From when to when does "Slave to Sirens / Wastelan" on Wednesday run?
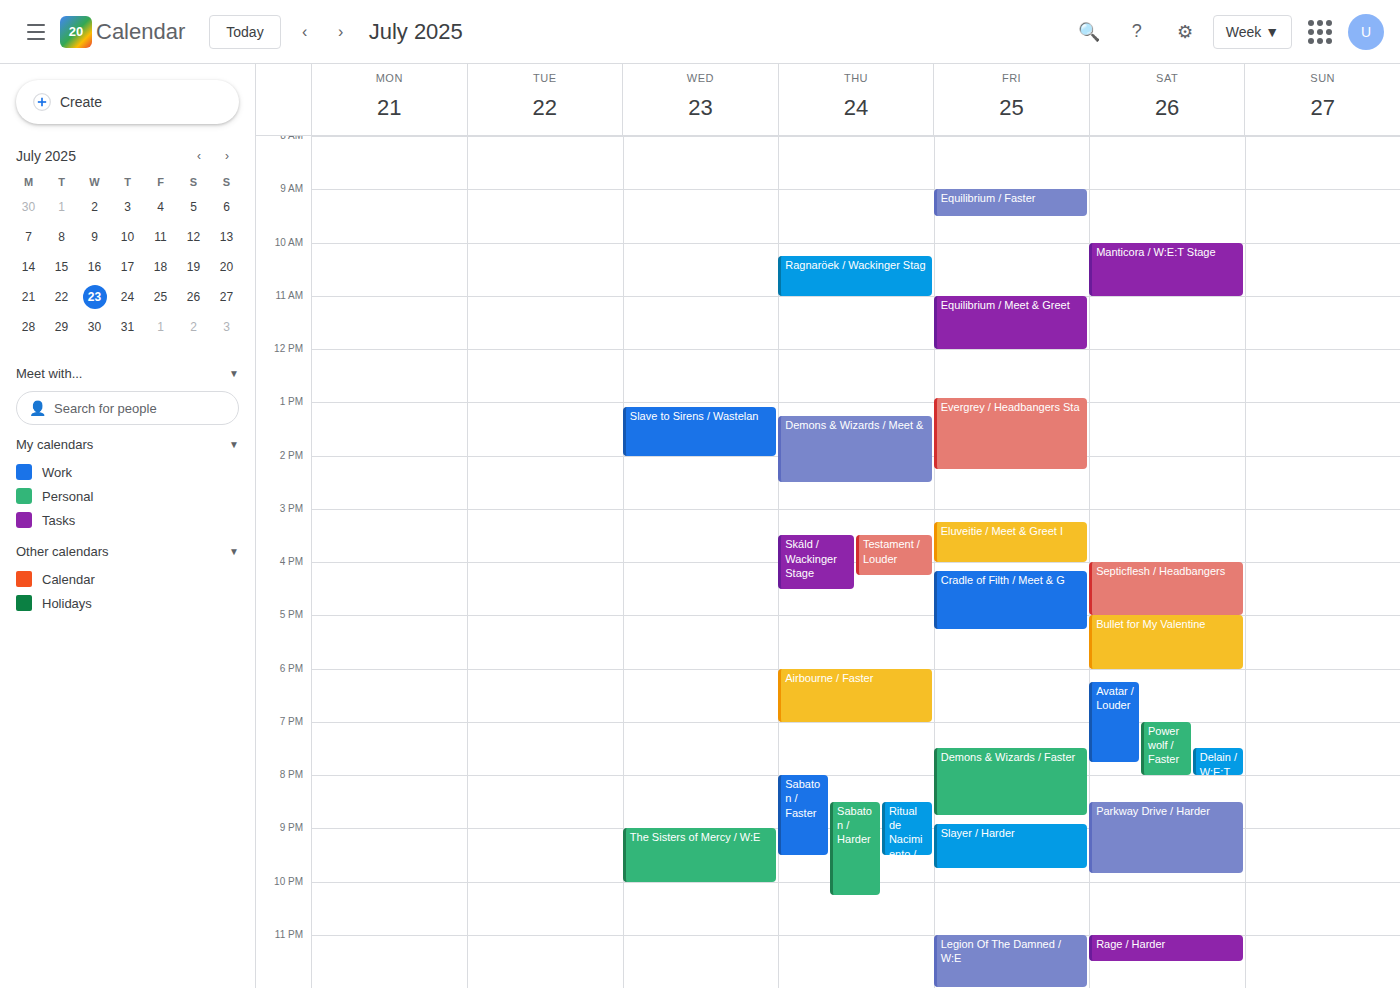
1:05 PM to 2:00 PM